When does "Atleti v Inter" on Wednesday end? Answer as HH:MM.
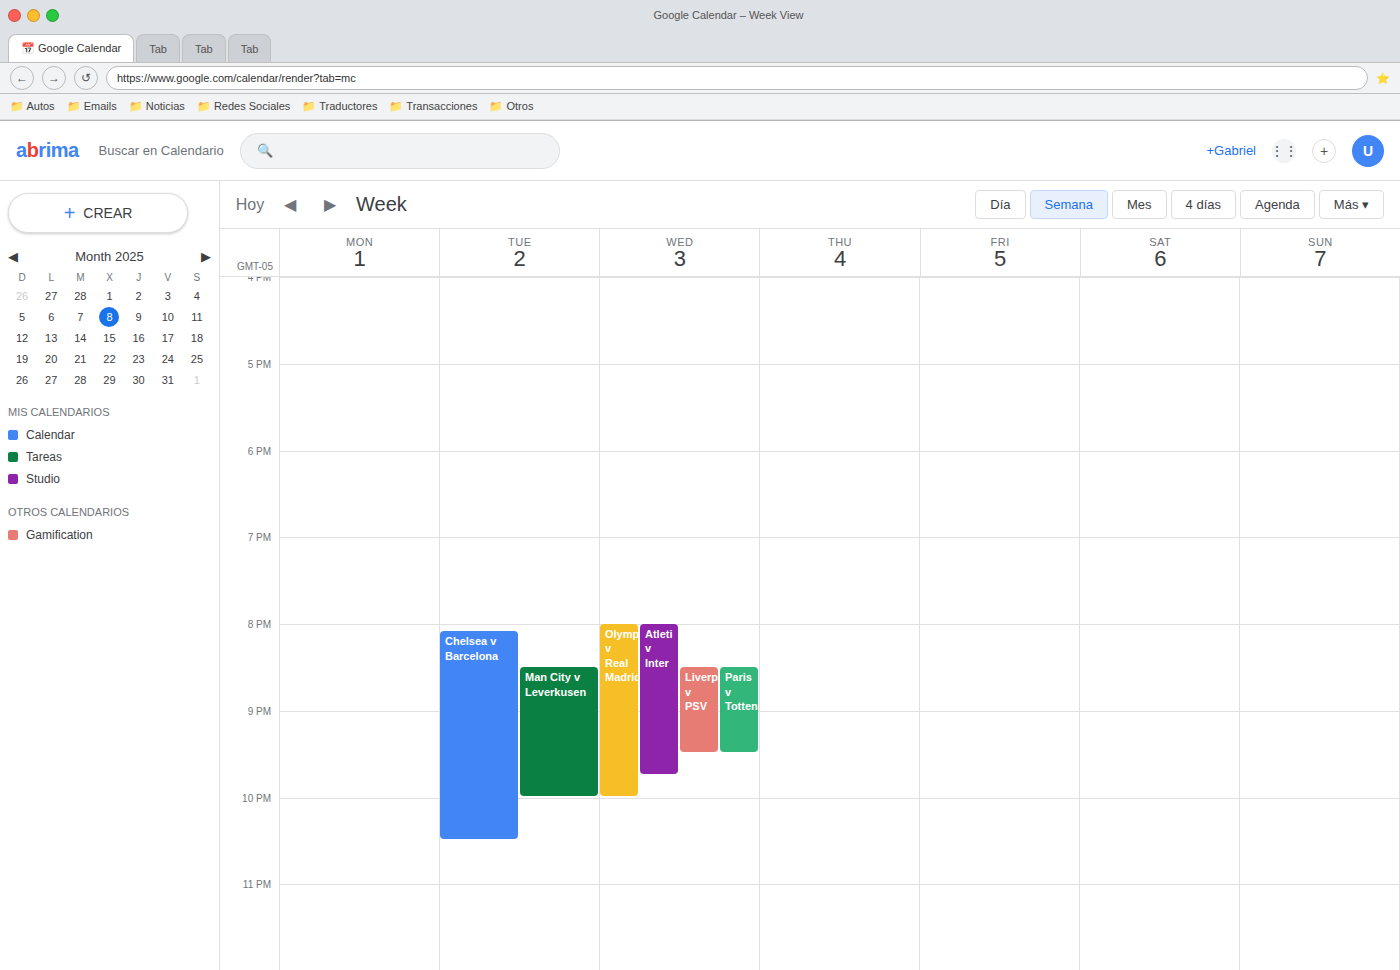
21:45